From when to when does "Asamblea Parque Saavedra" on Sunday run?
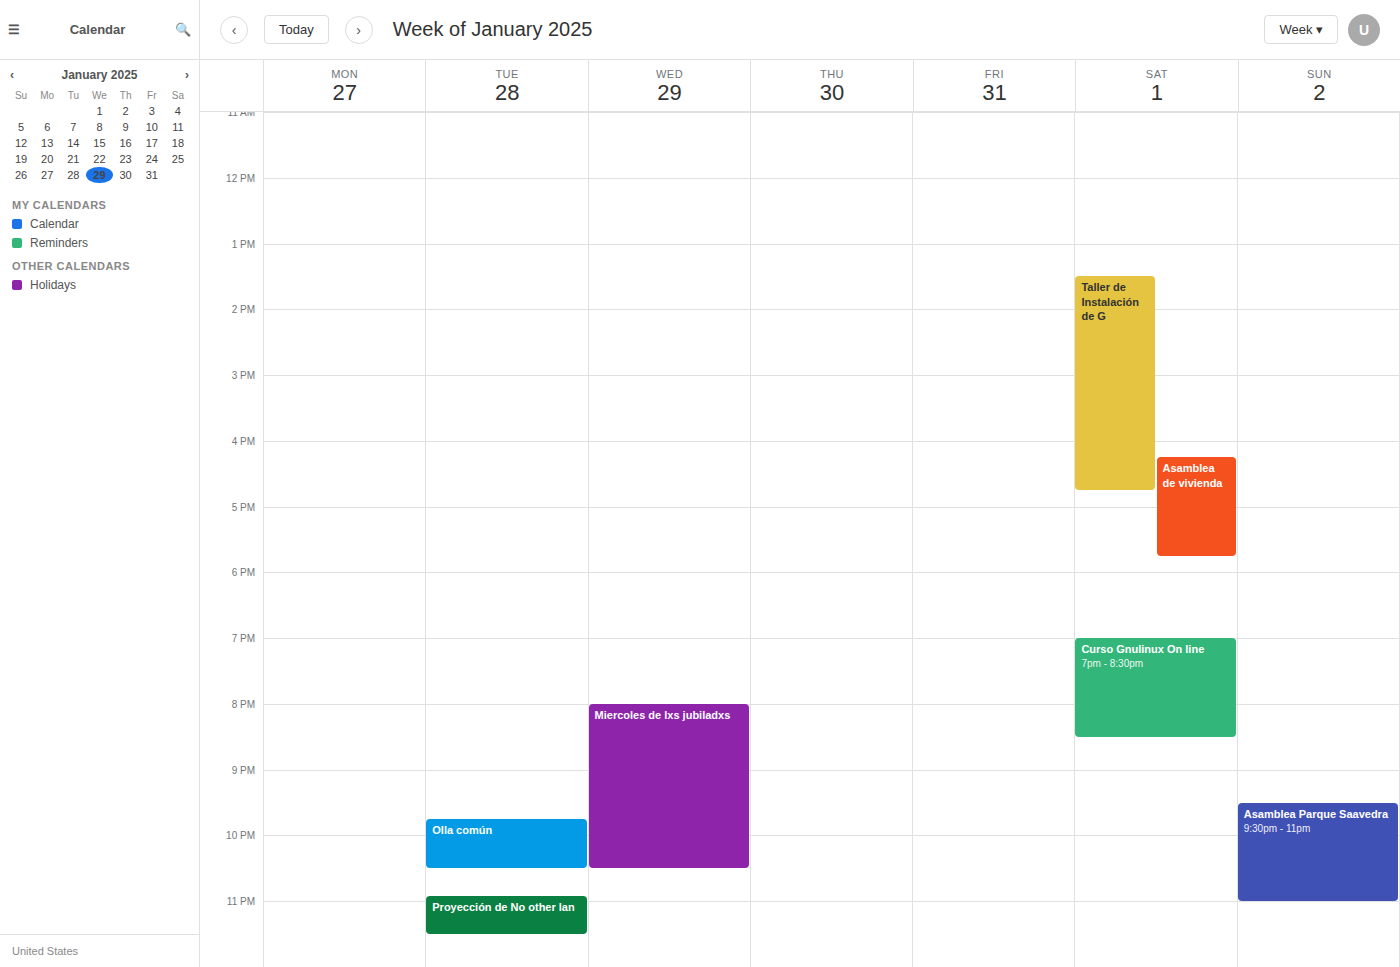
9:30 PM to 11:00 PM